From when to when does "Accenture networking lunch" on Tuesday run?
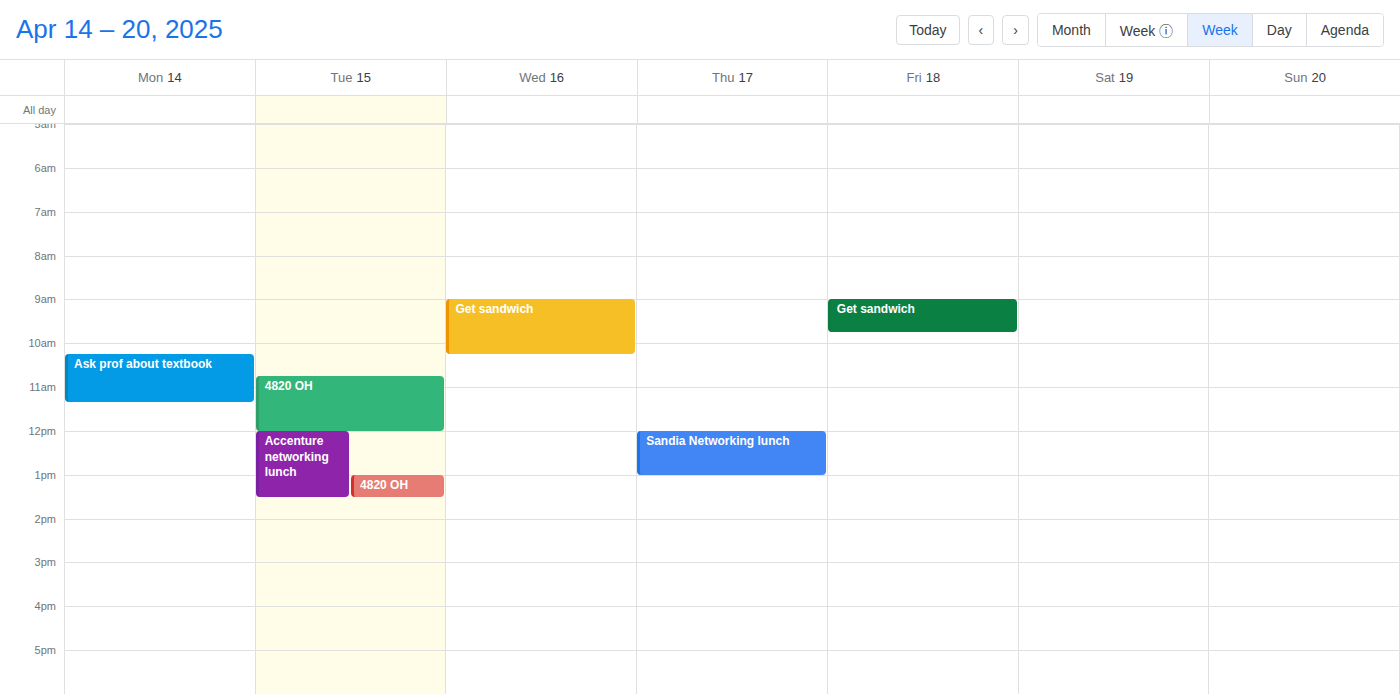
12:00 PM to 1:30 PM